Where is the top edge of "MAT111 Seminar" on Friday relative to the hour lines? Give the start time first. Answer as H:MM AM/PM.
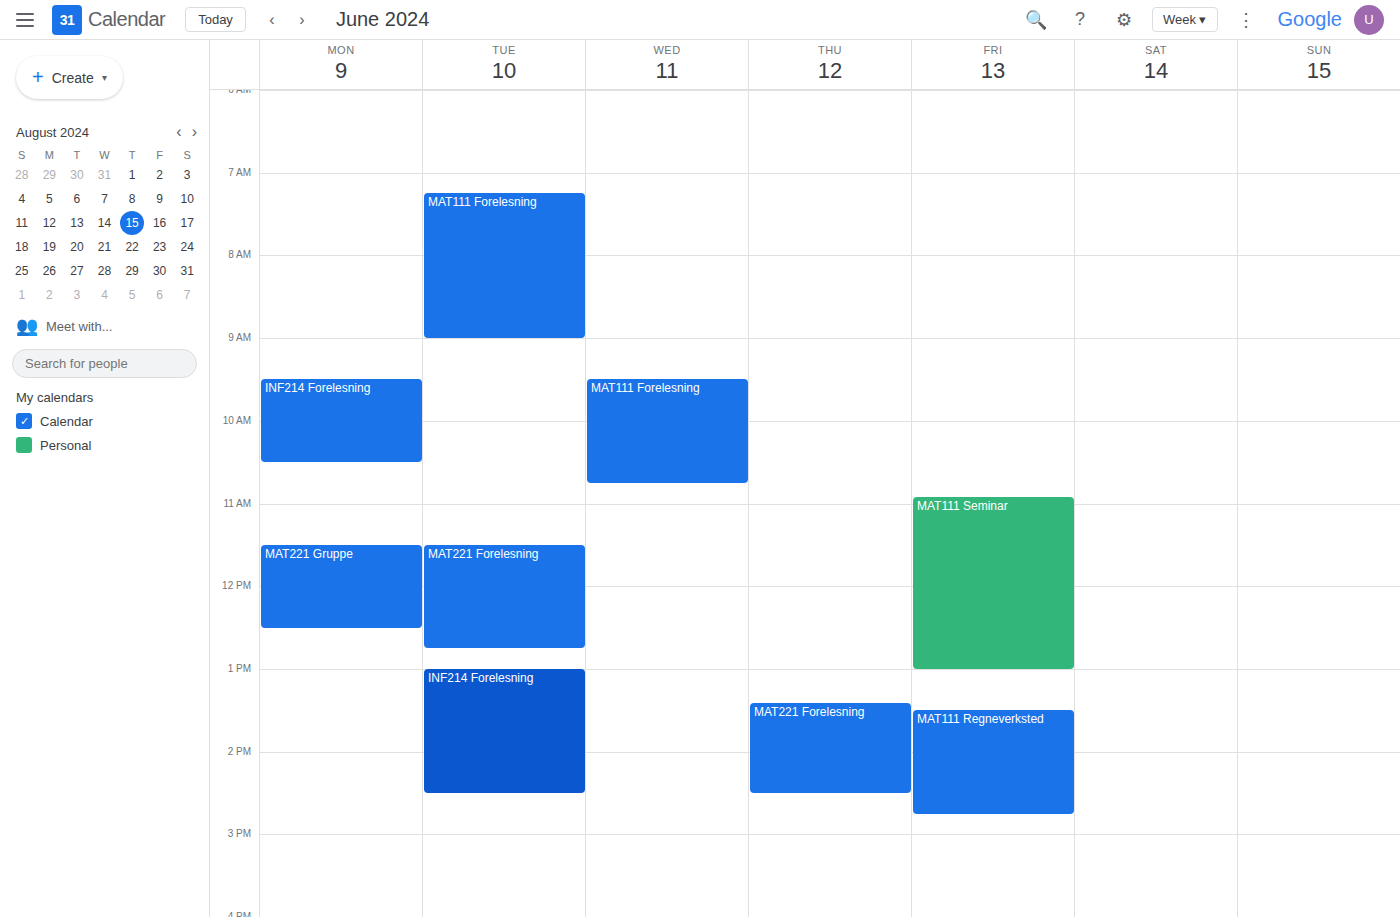
10:55 AM -- neither: 55 minutes below the 10 AM line and 5 minutes above the 11 AM line.